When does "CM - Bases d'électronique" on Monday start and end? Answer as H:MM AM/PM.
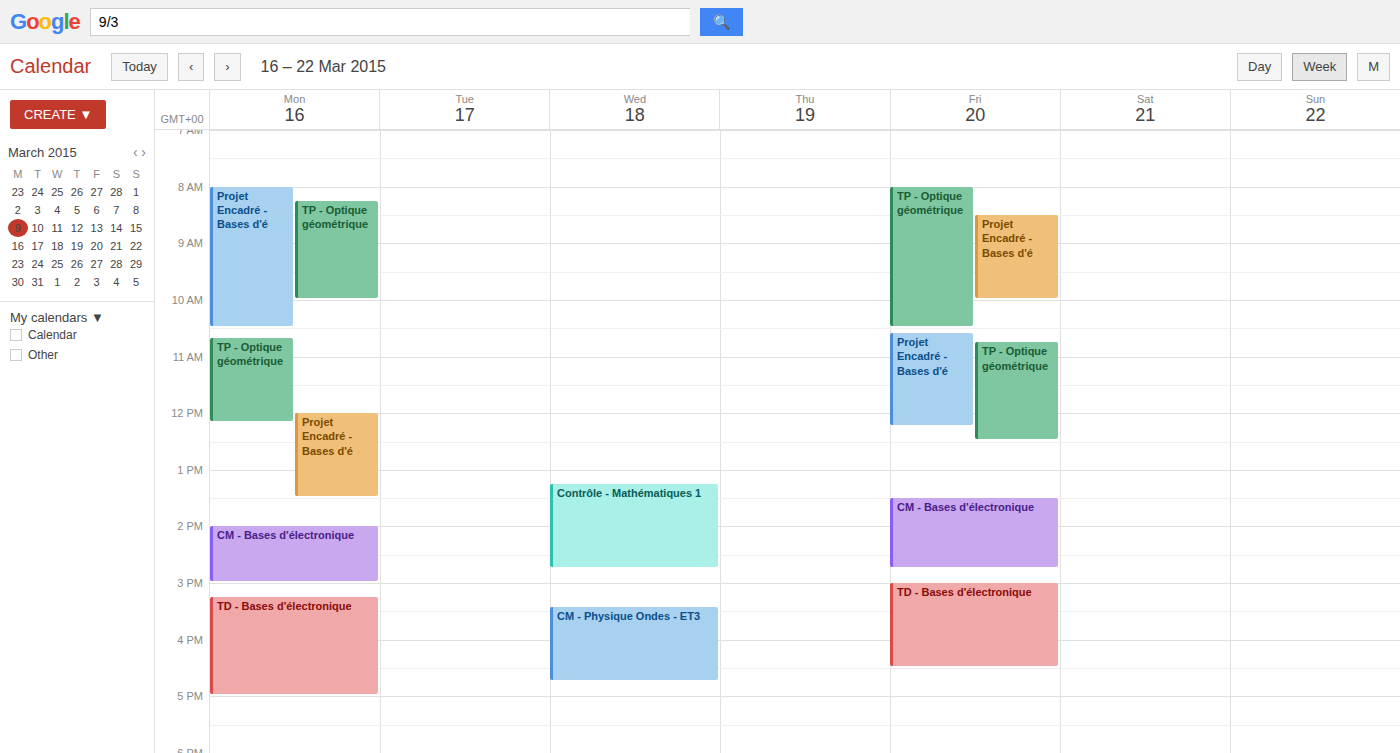
2:00 PM to 3:00 PM